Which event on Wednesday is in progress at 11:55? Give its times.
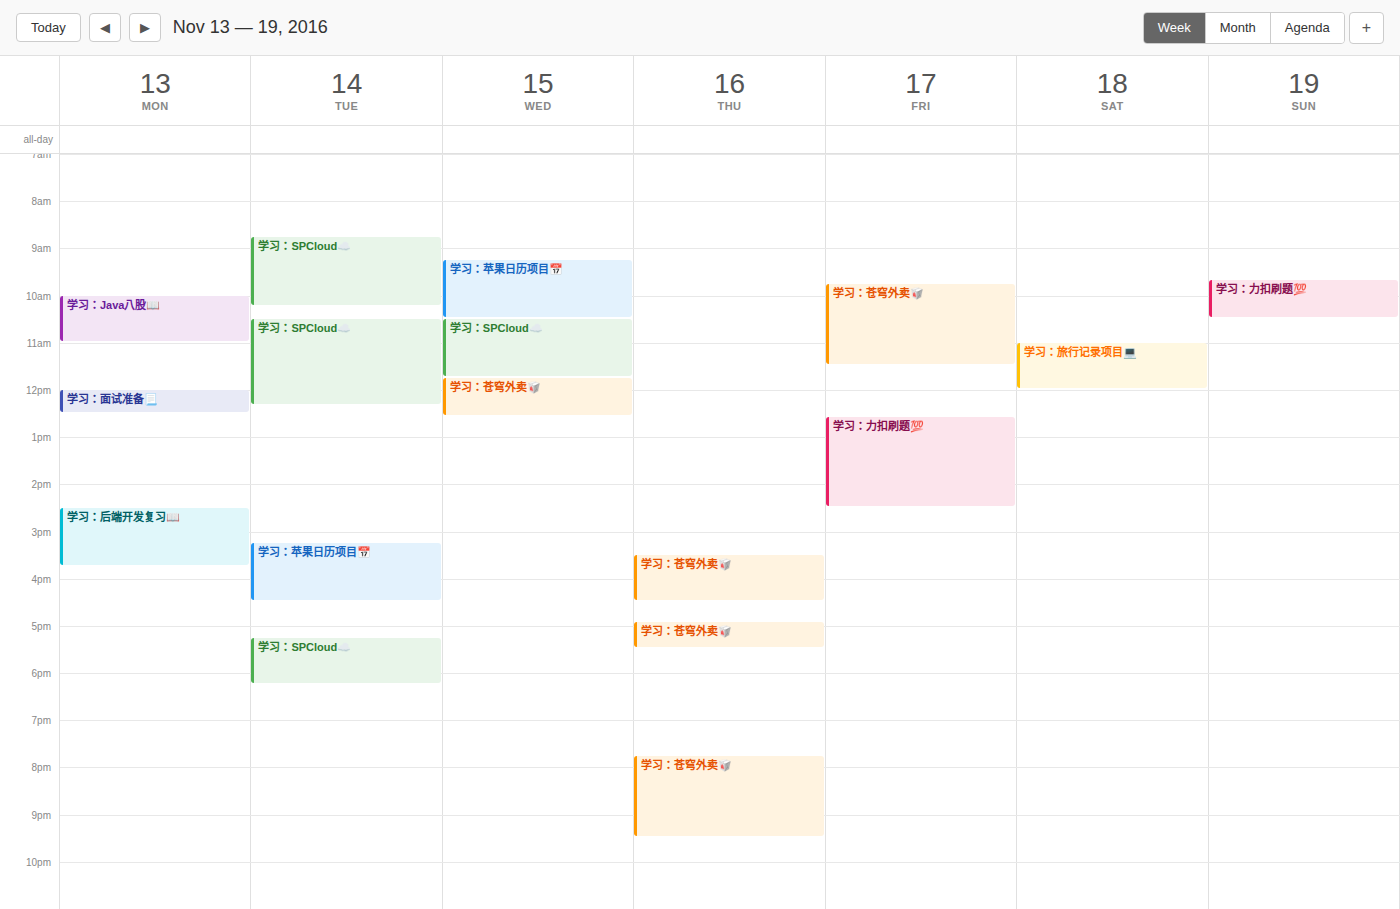
"学习：苍穹外卖🥡", 11:45 to 12:35